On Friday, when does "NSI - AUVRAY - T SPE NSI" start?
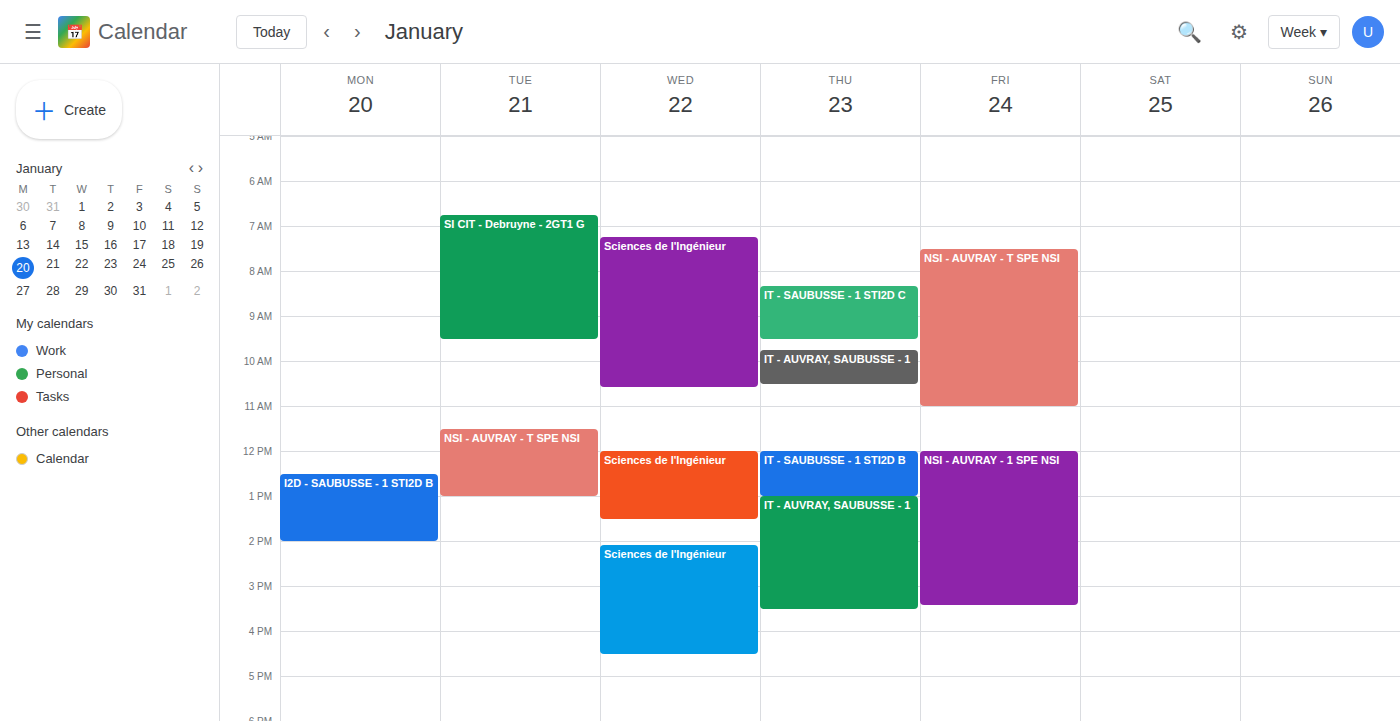
7:30 AM